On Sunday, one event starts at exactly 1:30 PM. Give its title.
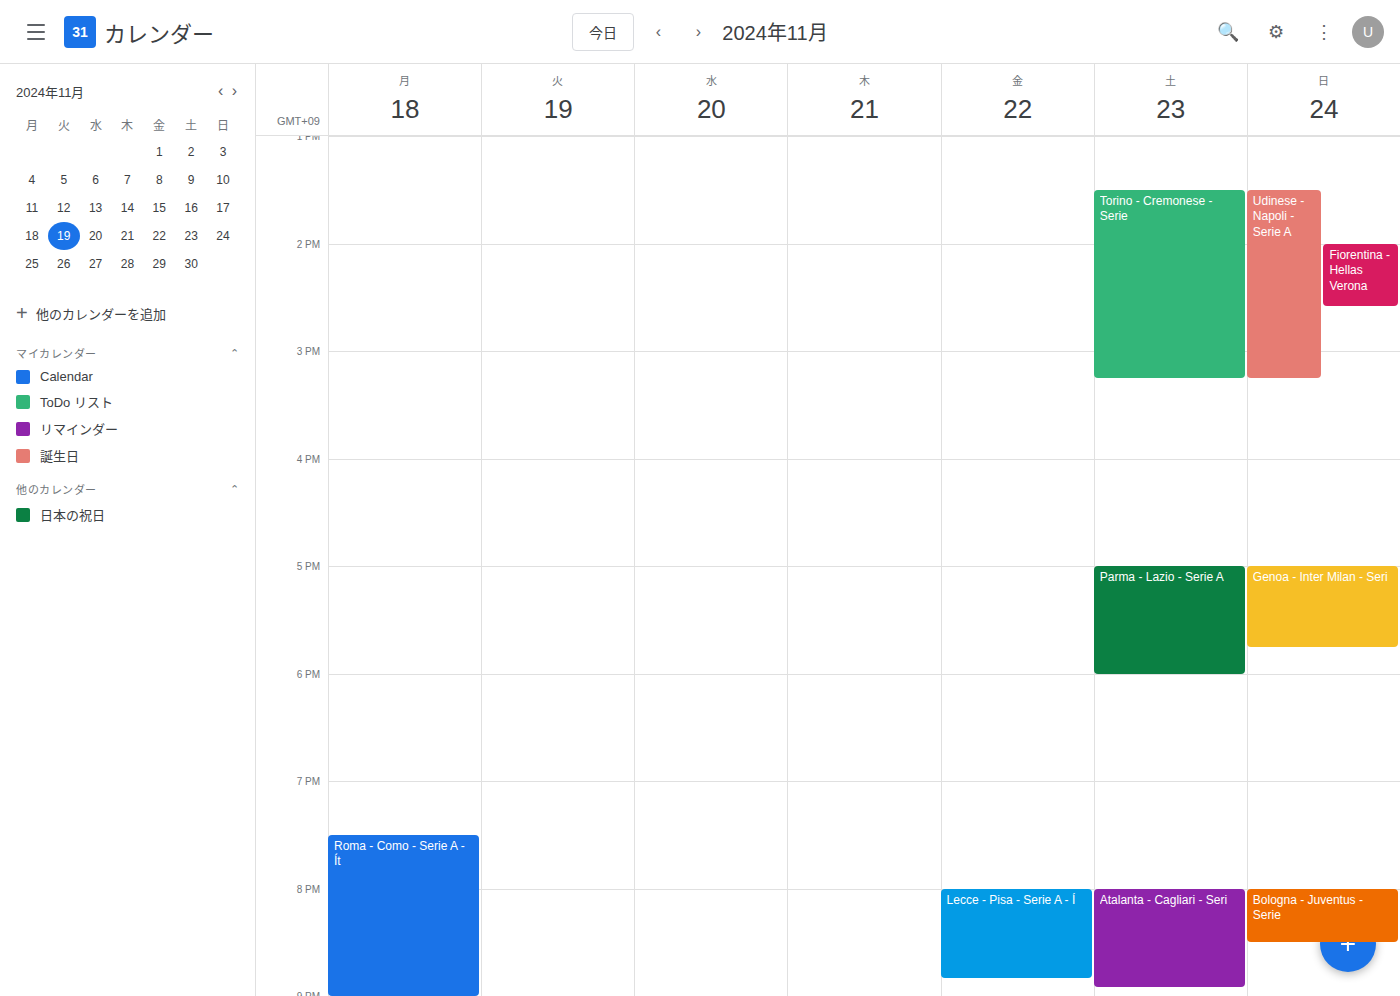
"Udinese - Napoli - Serie A"